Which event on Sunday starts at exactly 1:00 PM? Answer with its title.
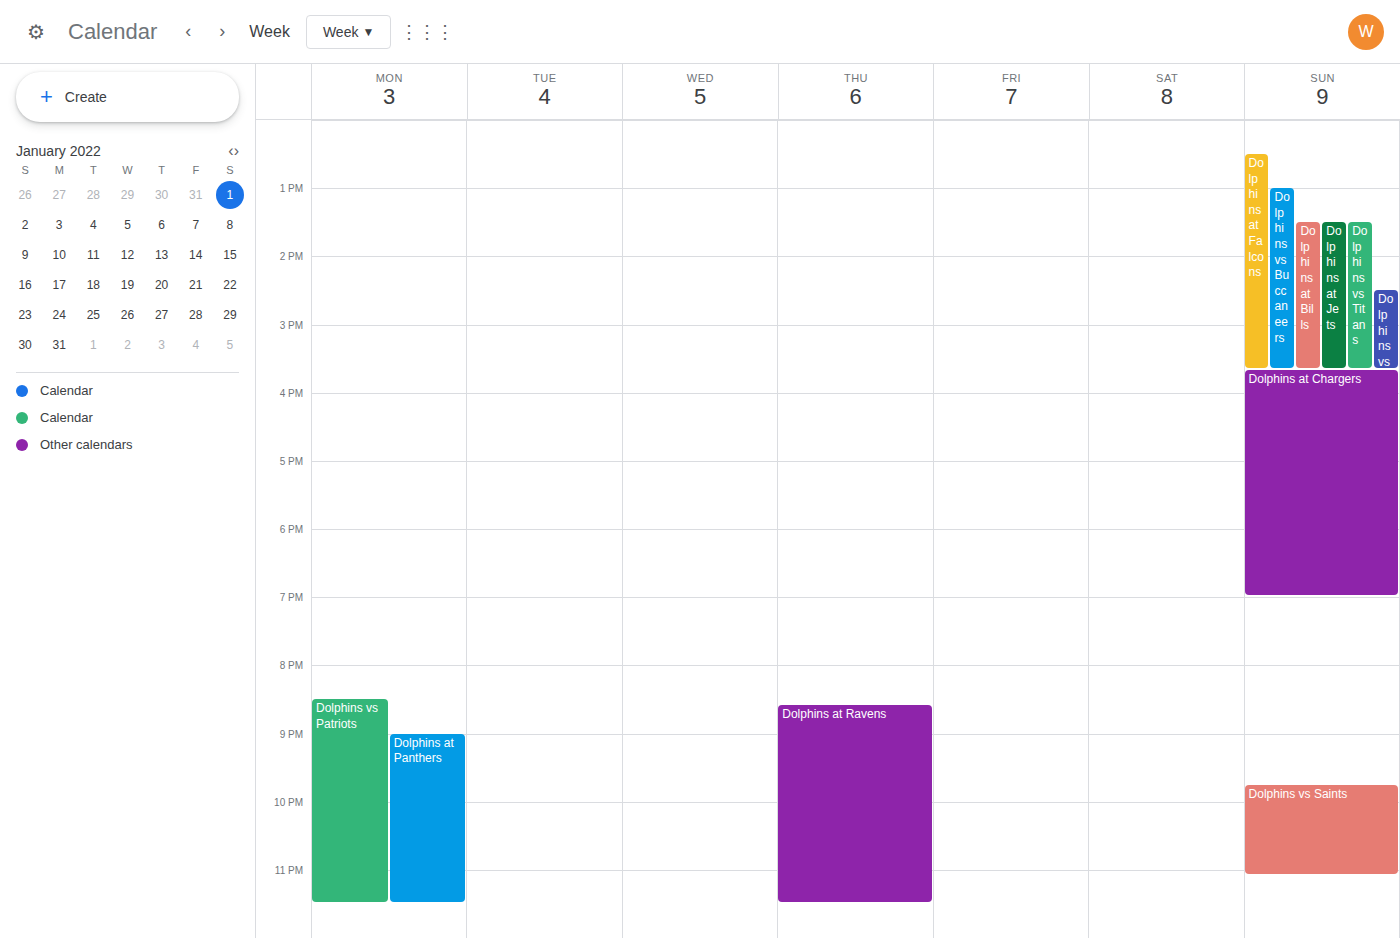
"Dolphins vs Buccaneers"